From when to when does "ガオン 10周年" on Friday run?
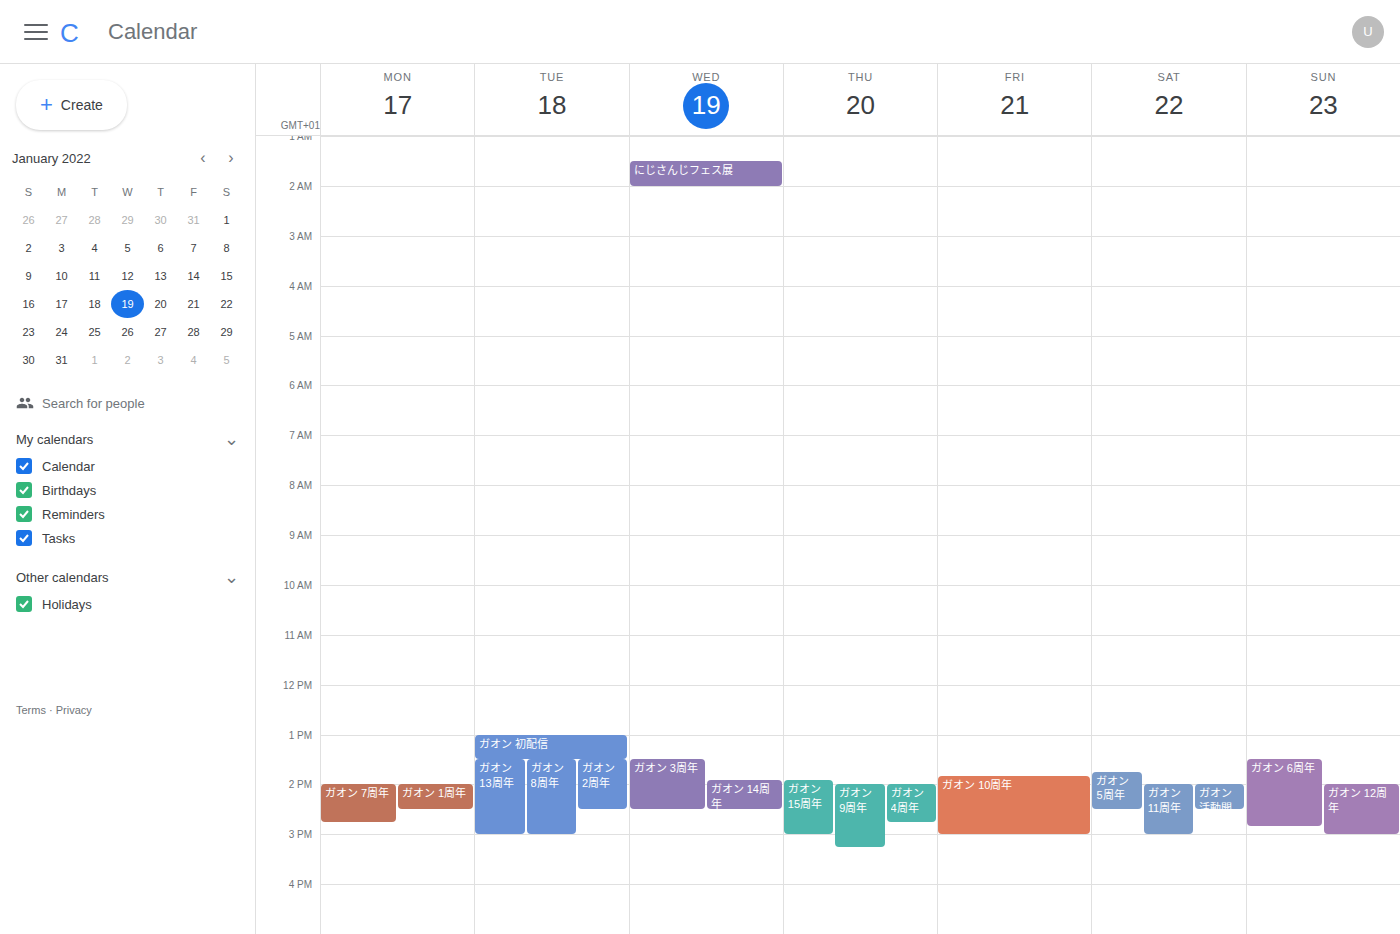
13:50 to 15:00